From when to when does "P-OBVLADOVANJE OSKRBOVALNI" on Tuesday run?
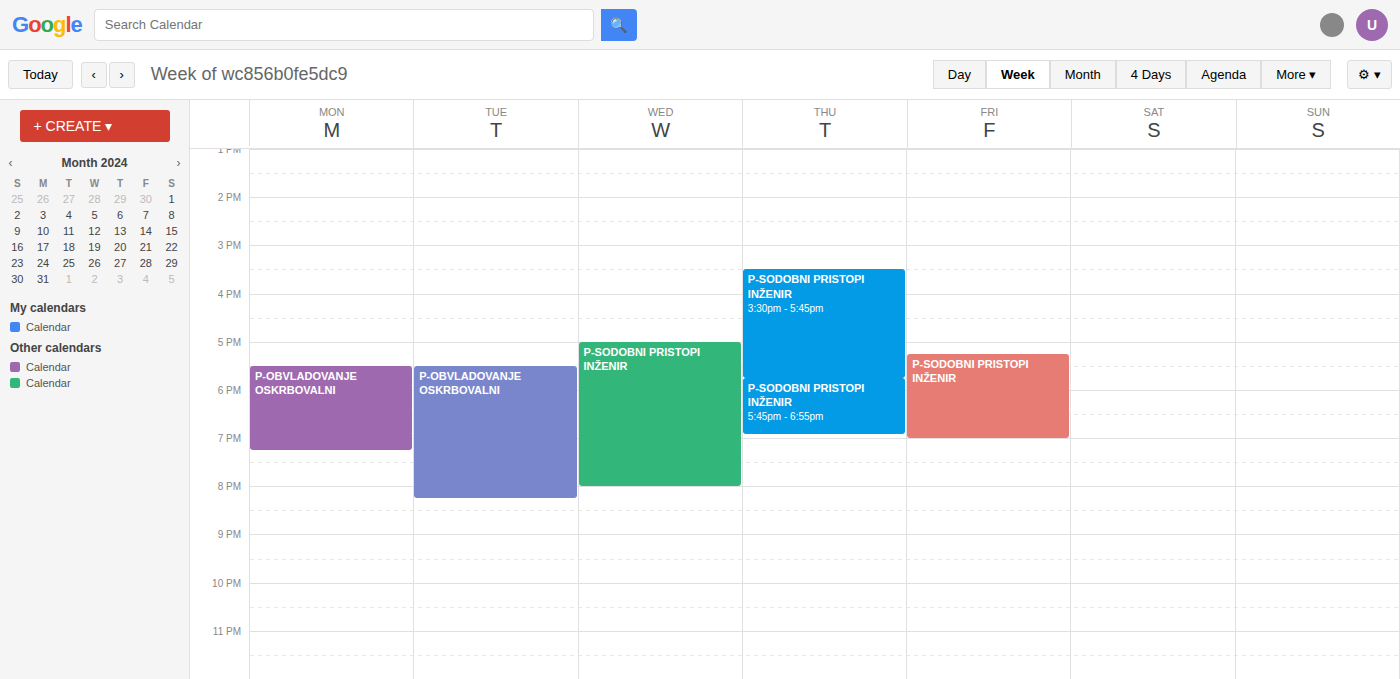
5:30 PM to 8:15 PM